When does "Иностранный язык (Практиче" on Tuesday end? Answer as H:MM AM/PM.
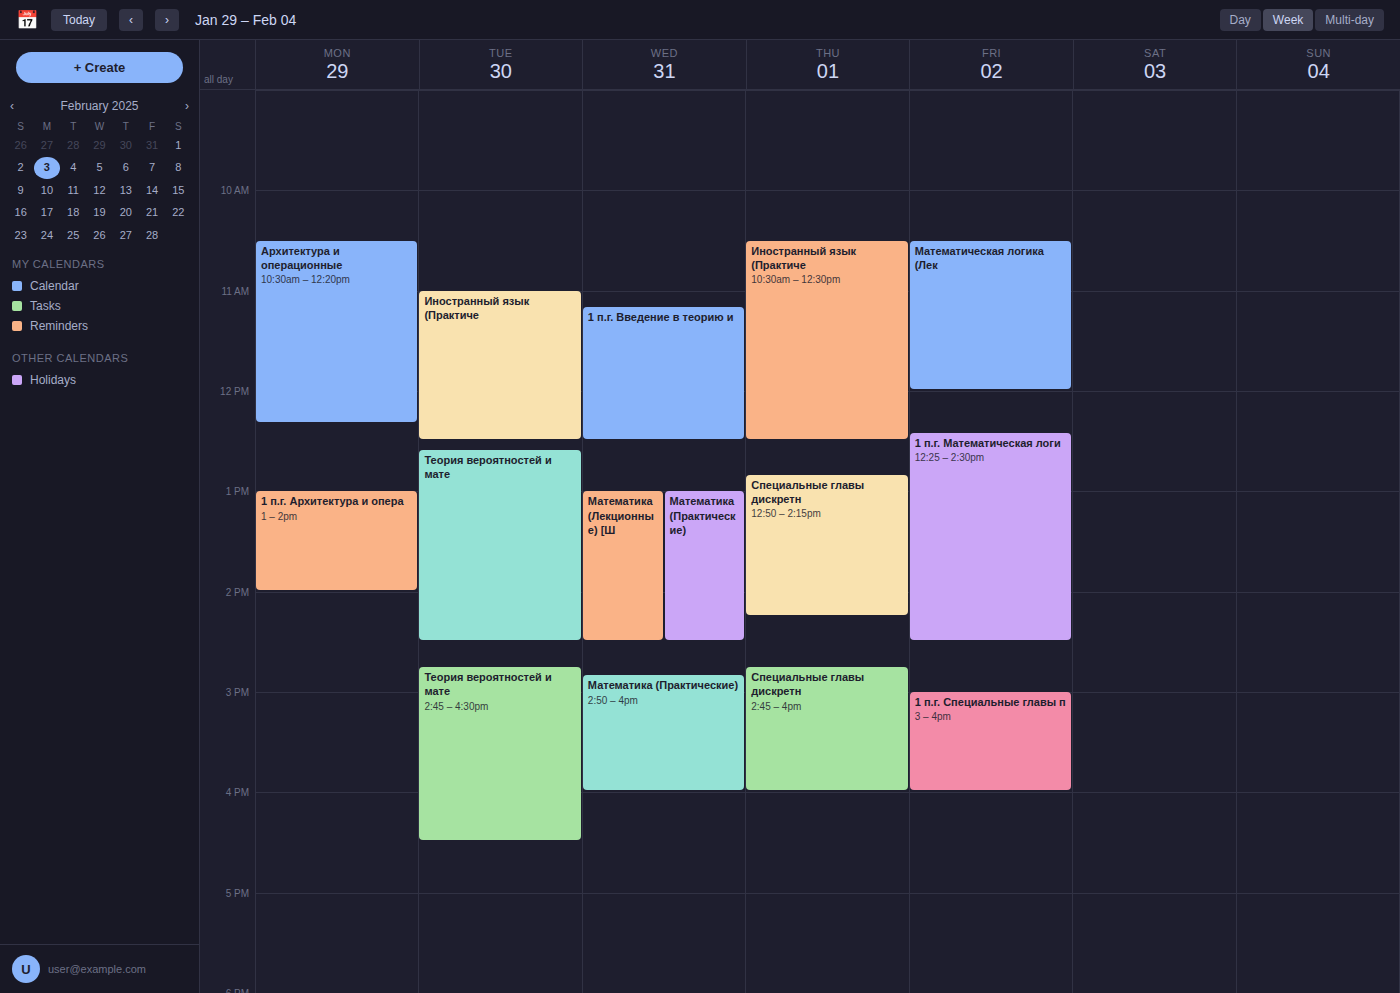
12:30 PM